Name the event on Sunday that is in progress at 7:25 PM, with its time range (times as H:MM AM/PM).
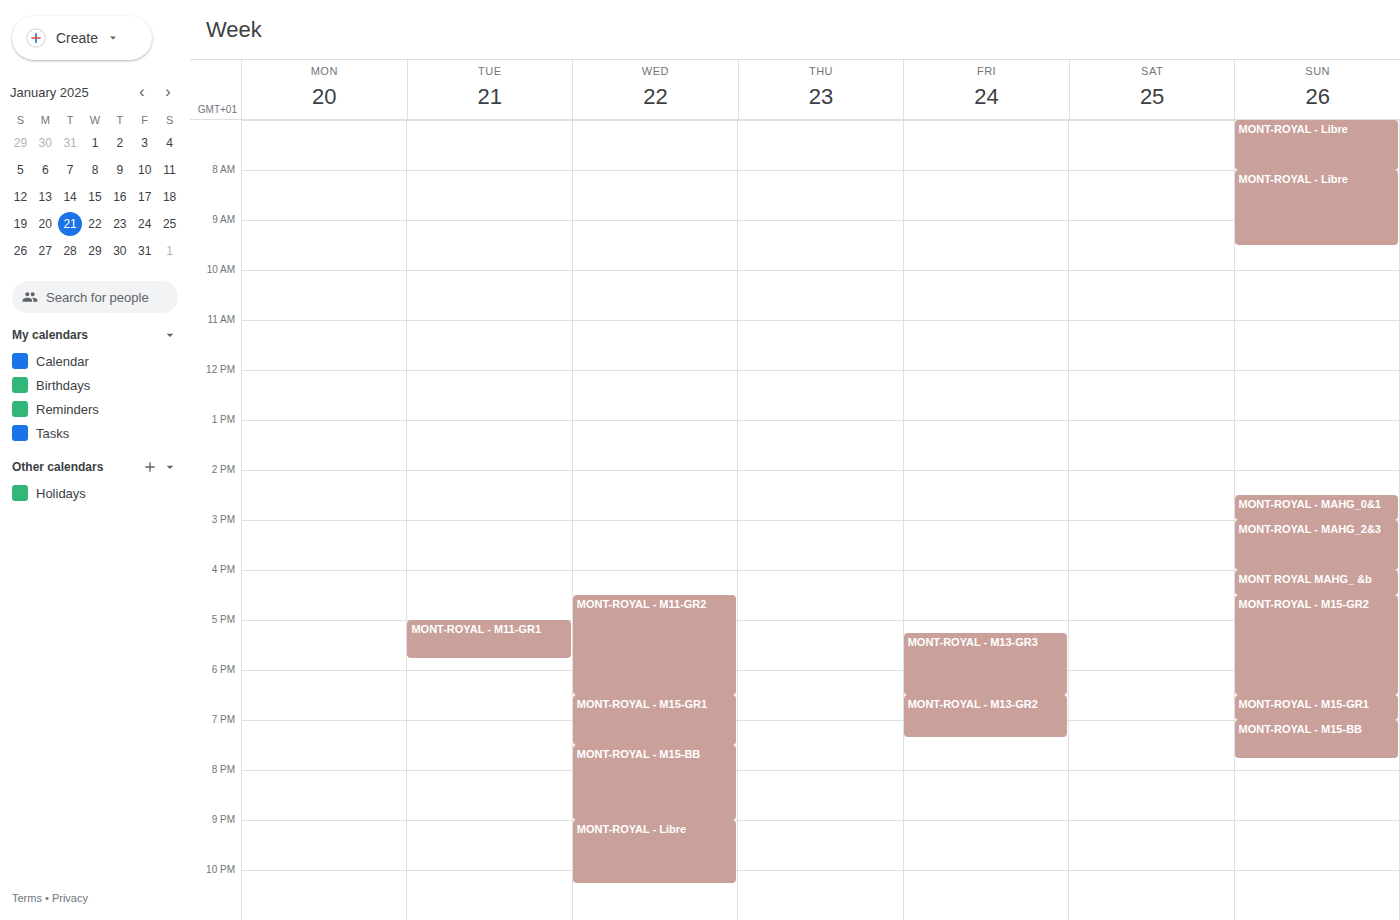
"MONT-ROYAL - M15-BB", 7:00 PM to 7:45 PM